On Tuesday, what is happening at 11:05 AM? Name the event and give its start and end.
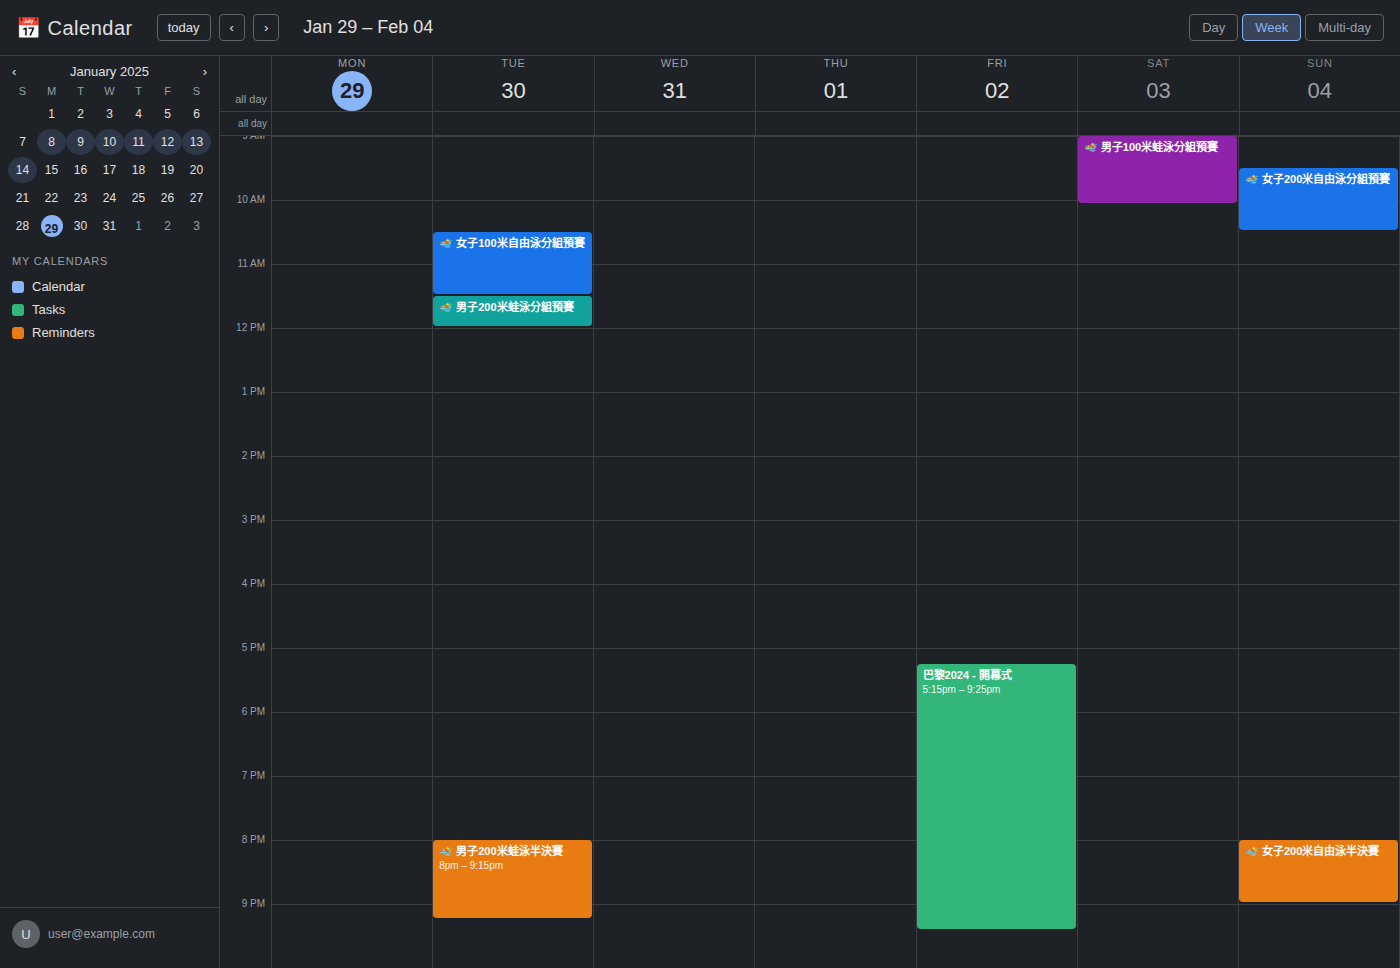
"🏊 女子100米自由泳分組預賽", 10:30 AM to 11:30 AM